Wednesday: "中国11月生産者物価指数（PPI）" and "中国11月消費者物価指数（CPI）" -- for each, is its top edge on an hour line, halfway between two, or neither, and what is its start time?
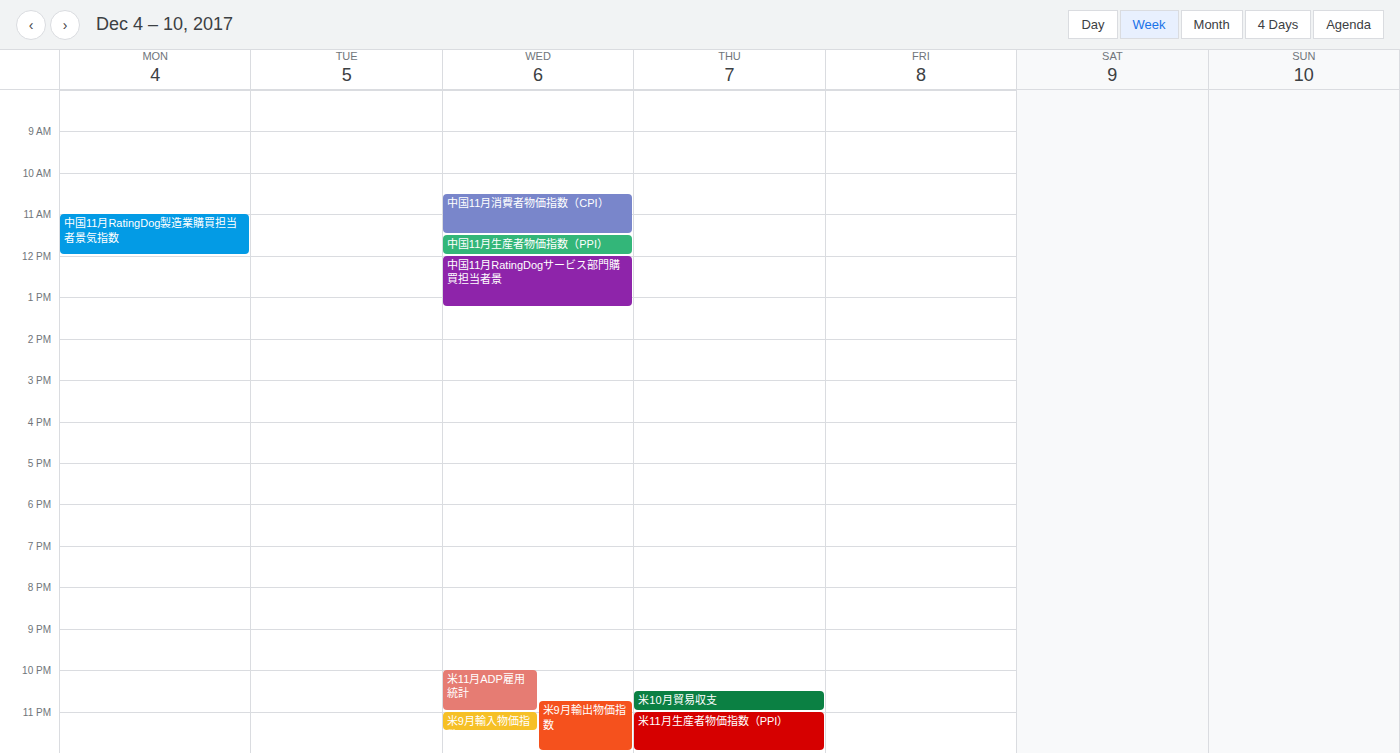
"中国11月生産者物価指数（PPI）": 11:30 AM, halfway between the 11 AM and 12 PM lines. "中国11月消費者物価指数（CPI）": 10:30 AM, halfway between the 10 AM and 11 AM lines.